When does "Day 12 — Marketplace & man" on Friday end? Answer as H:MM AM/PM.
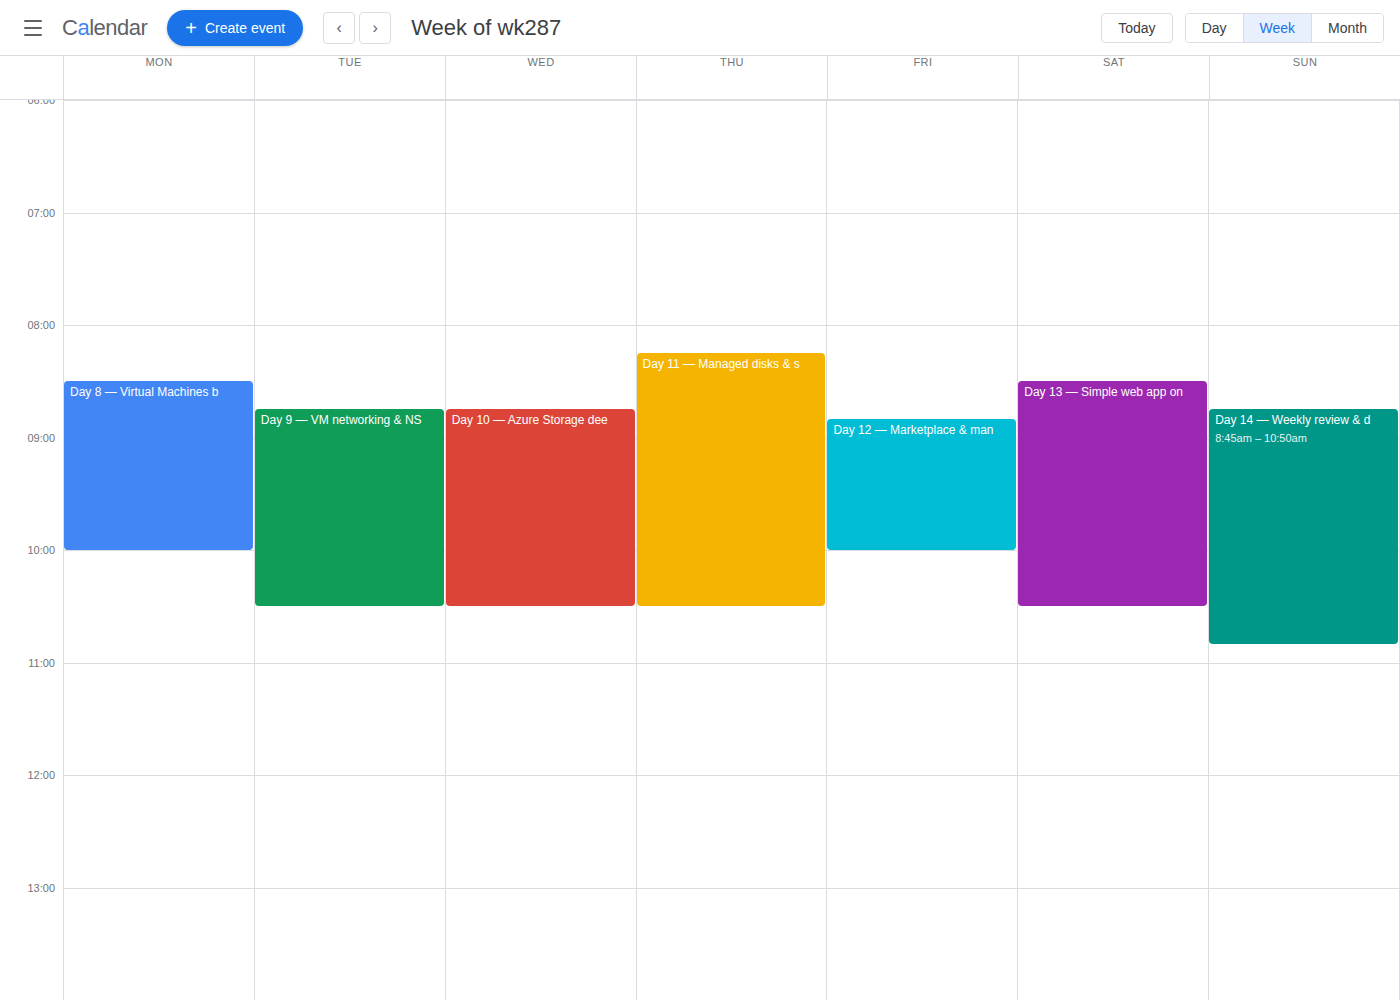
10:00 AM